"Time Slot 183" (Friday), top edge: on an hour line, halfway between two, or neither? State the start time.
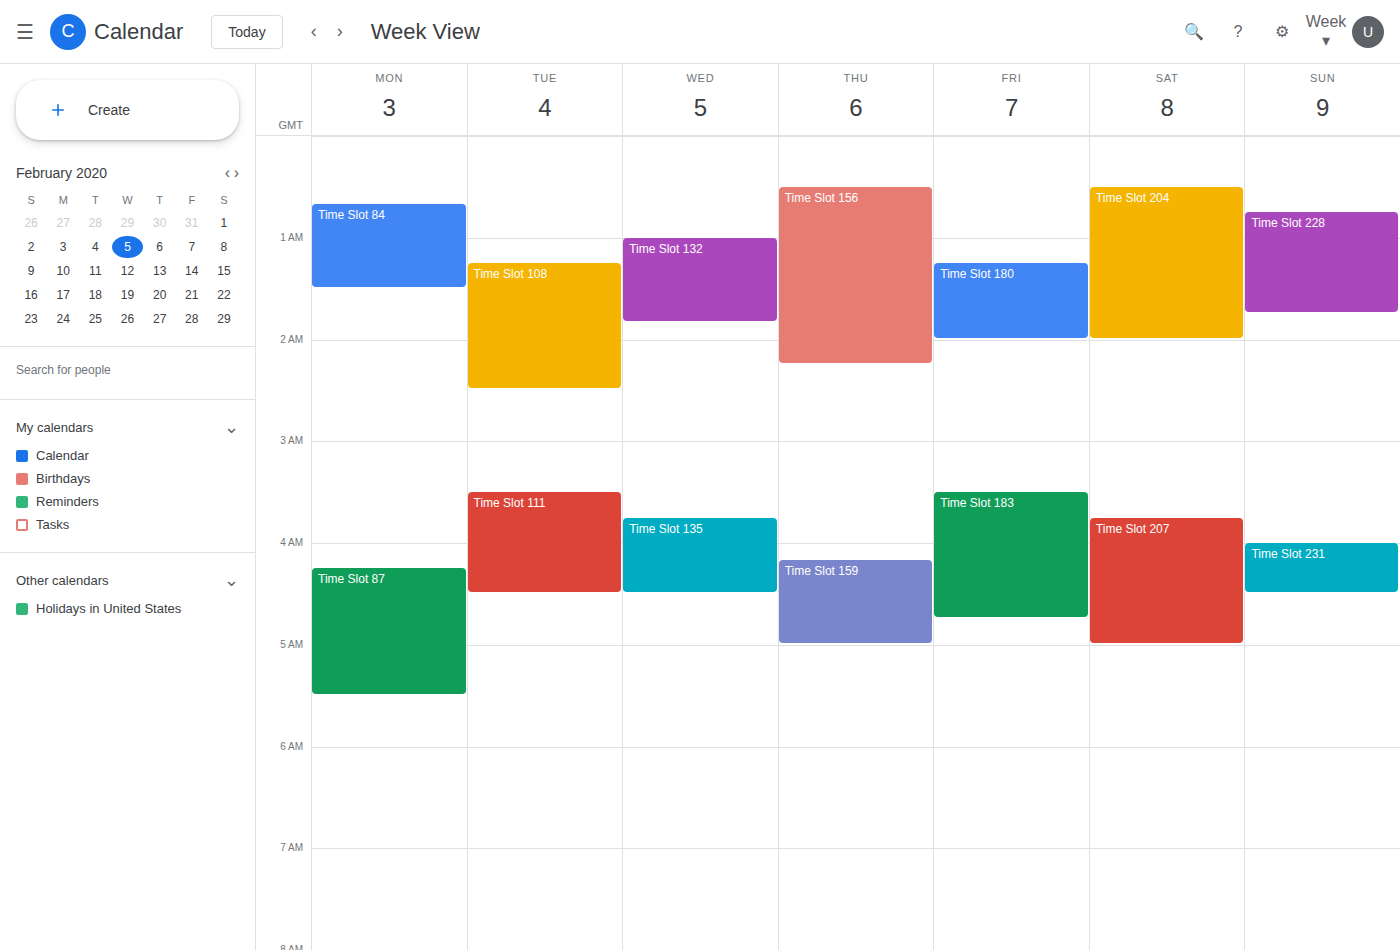
3:30 AM -- halfway between the 3 AM and 4 AM lines.